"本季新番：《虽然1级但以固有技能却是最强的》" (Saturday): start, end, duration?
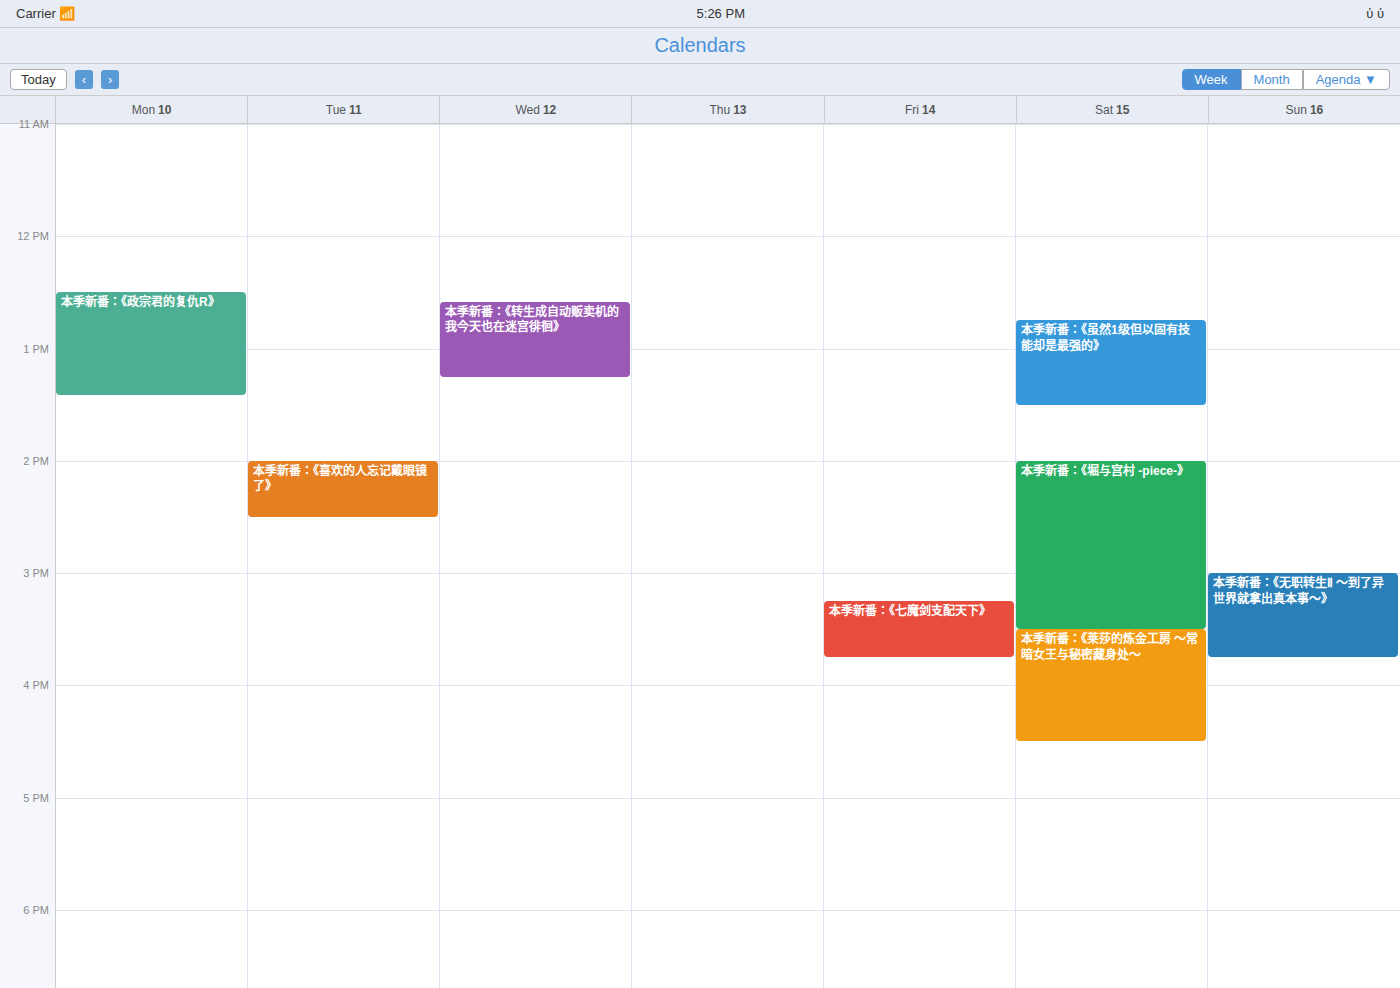
12:45 PM to 1:30 PM, 45 minutes